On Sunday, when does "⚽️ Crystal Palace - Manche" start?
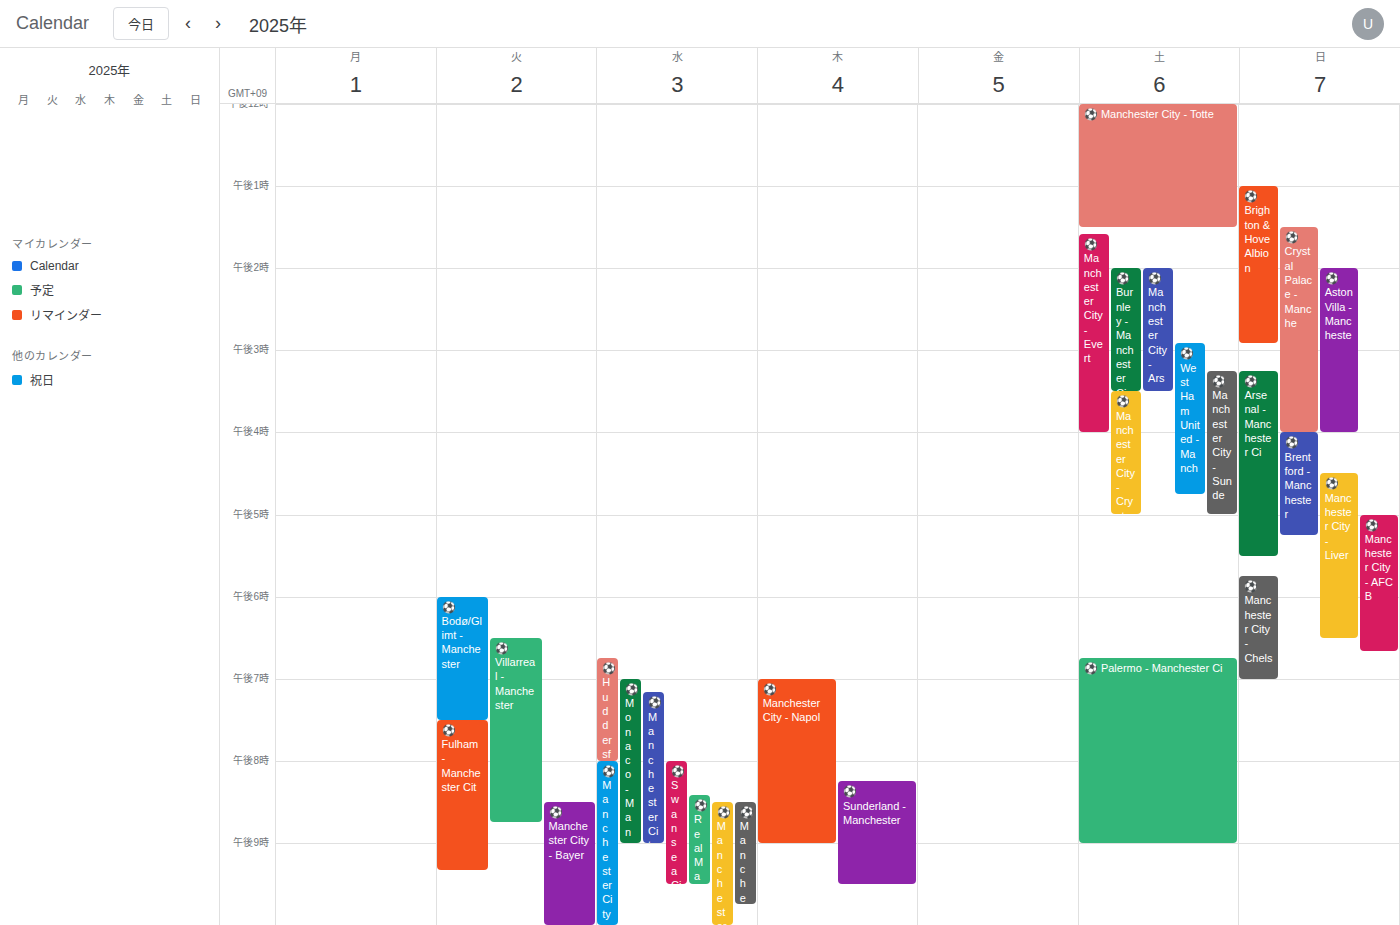
1:30 PM